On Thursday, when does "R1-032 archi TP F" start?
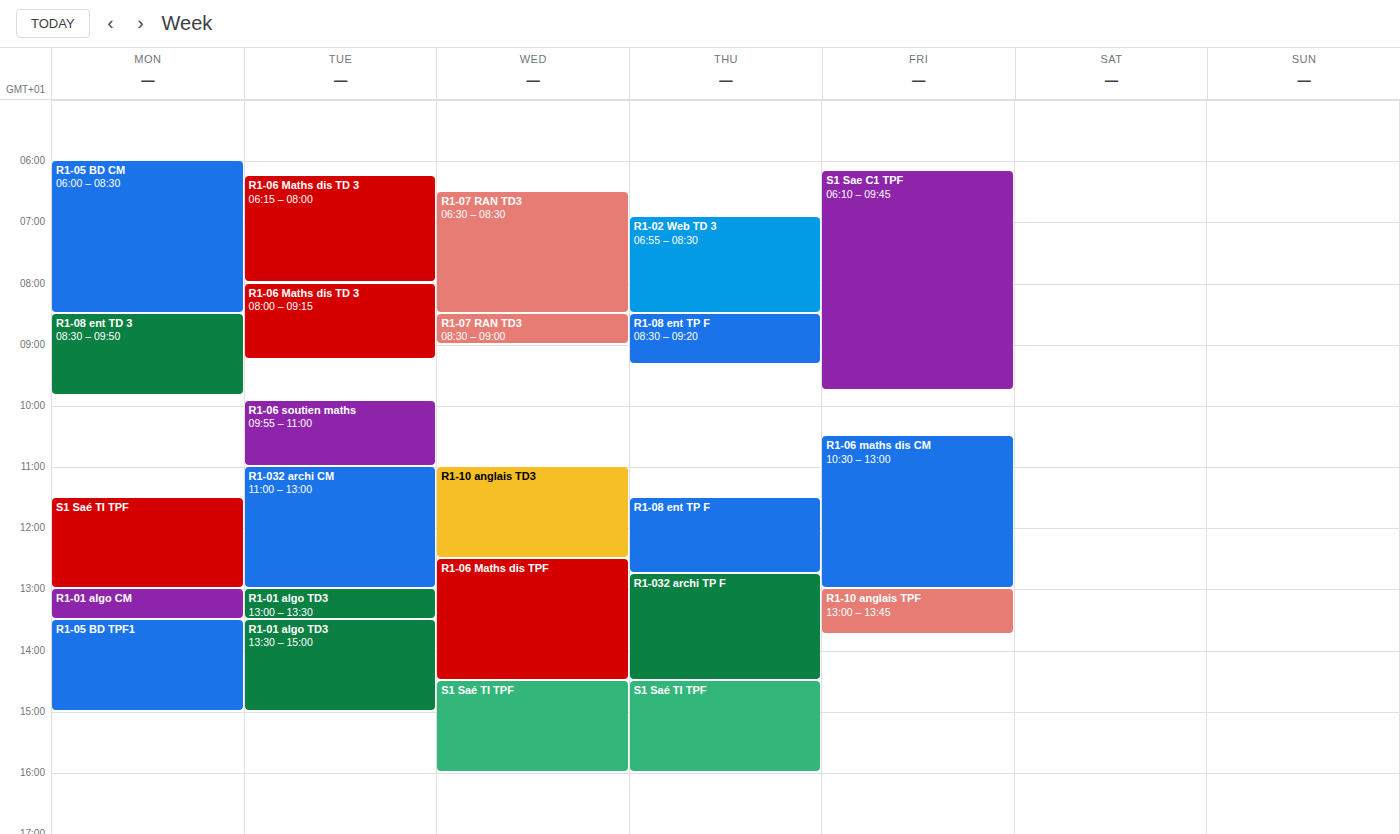
12:45 PM